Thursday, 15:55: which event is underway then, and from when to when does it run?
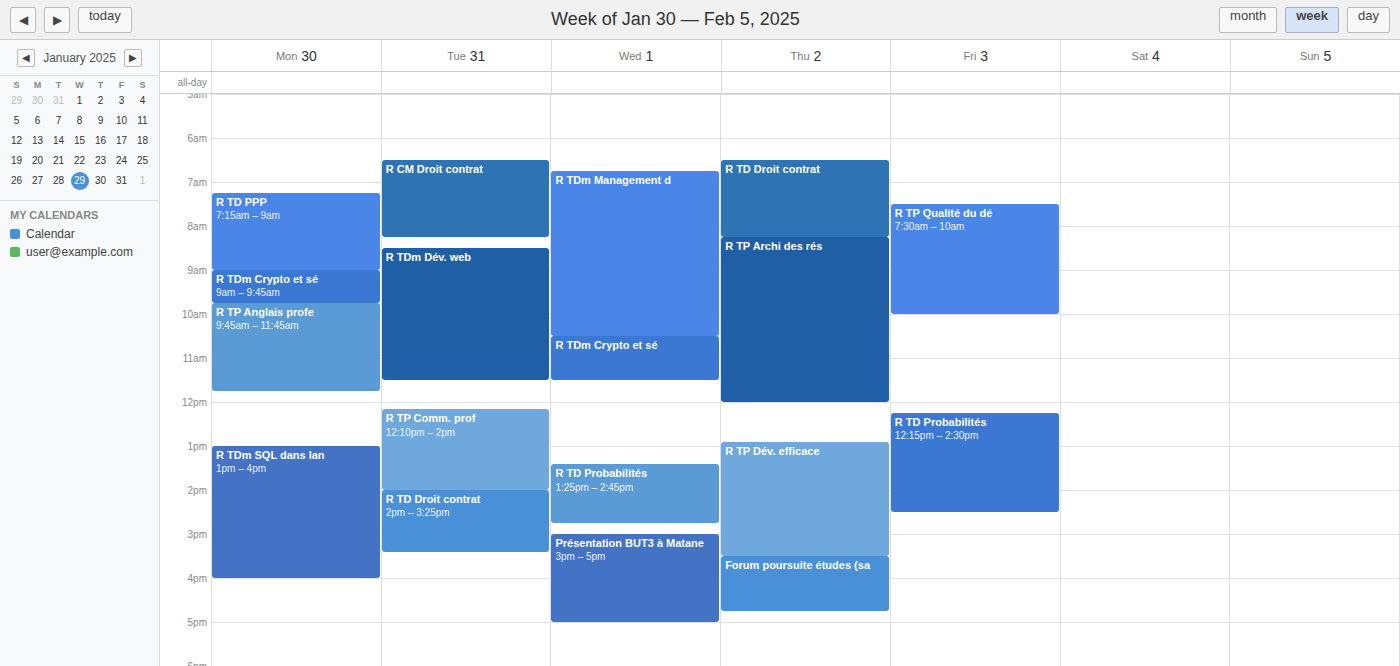
"Forum poursuite études (sa", 15:30 to 16:45